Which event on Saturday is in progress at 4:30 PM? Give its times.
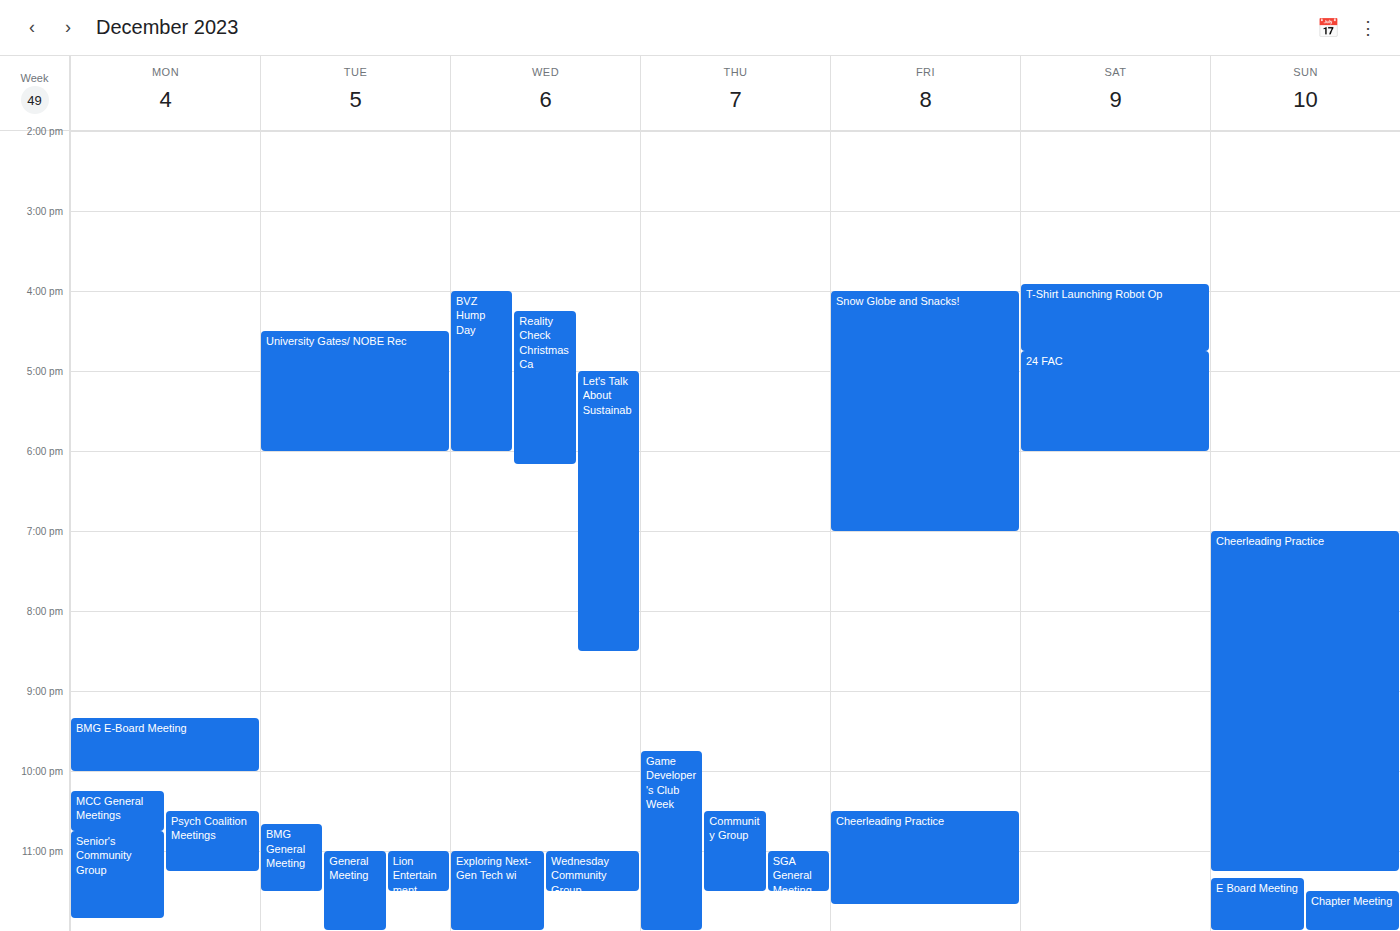
"T-Shirt Launching Robot Op", 3:55 PM to 4:45 PM